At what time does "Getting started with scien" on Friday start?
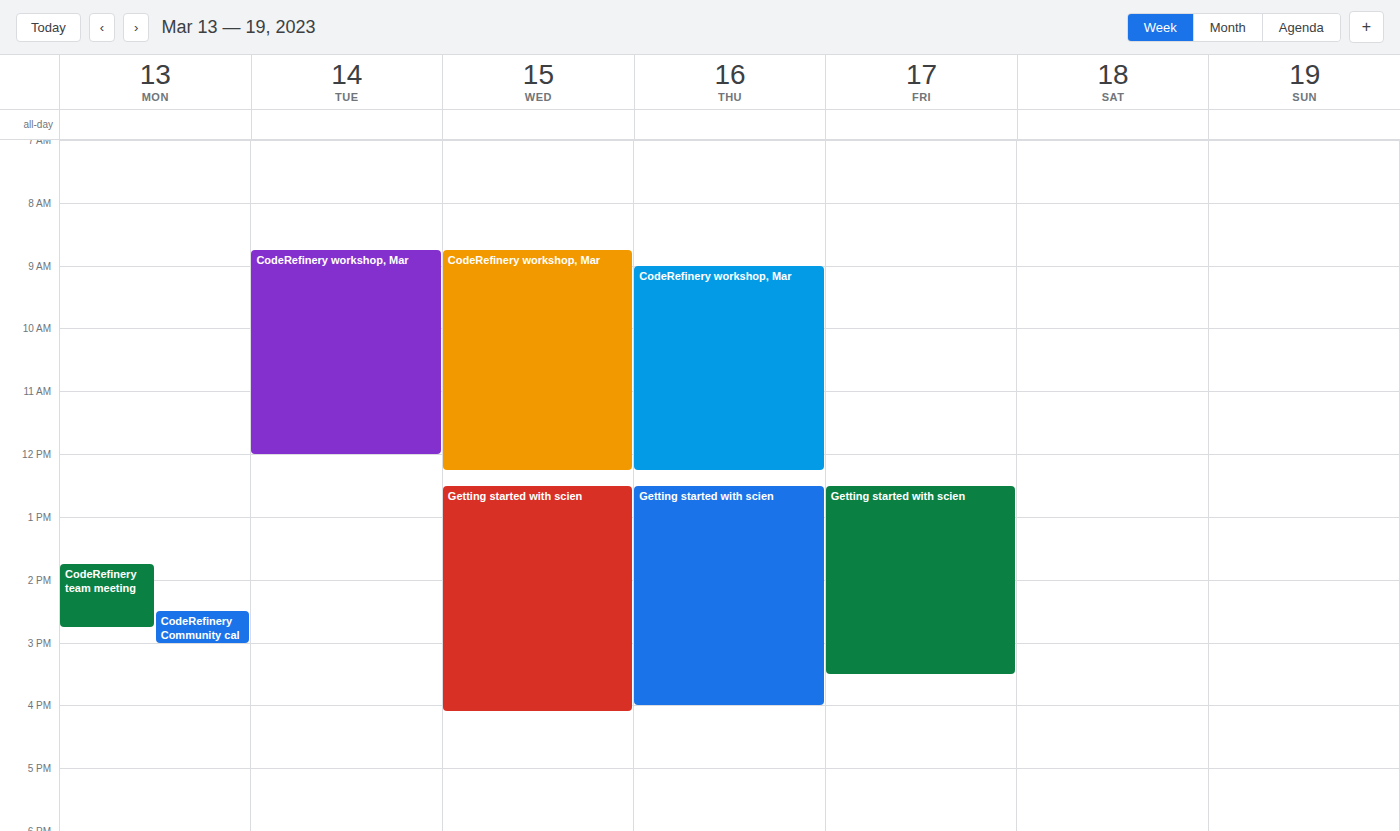
12:30 PM